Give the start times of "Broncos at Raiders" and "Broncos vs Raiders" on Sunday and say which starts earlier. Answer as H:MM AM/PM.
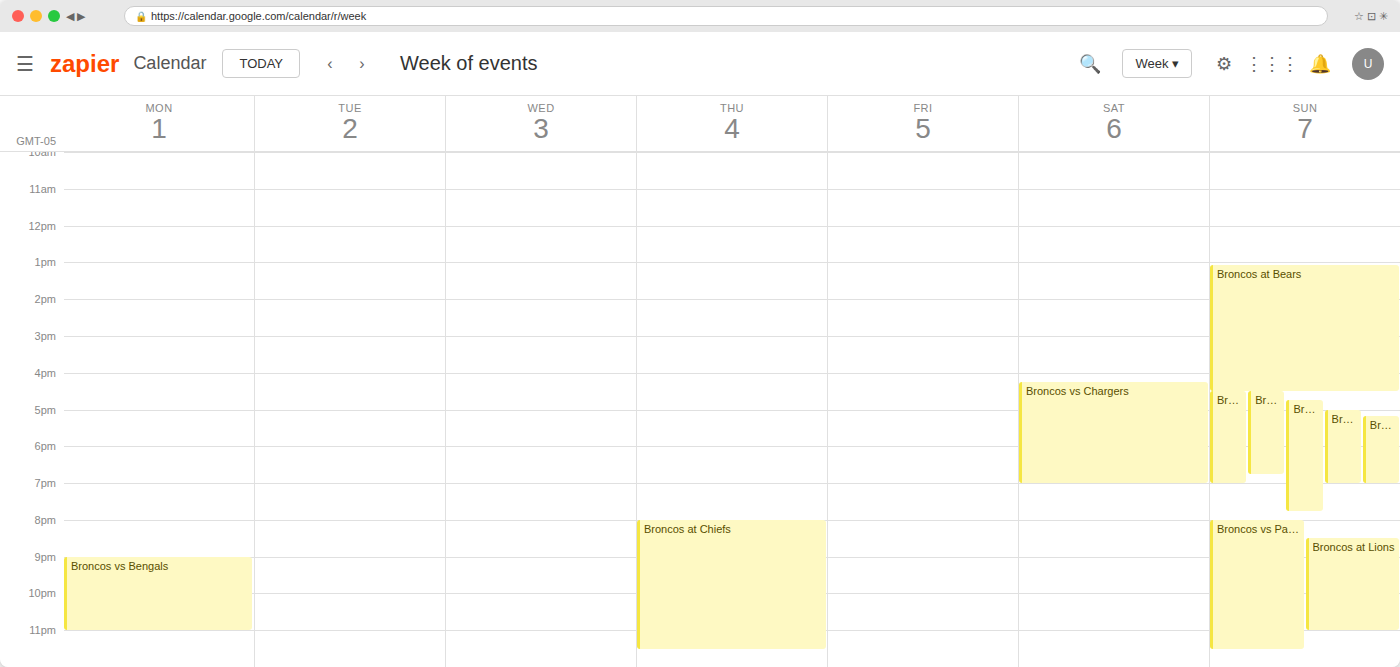
"Broncos vs Raiders" 4:30 PM; "Broncos at Raiders" 4:45 PM.